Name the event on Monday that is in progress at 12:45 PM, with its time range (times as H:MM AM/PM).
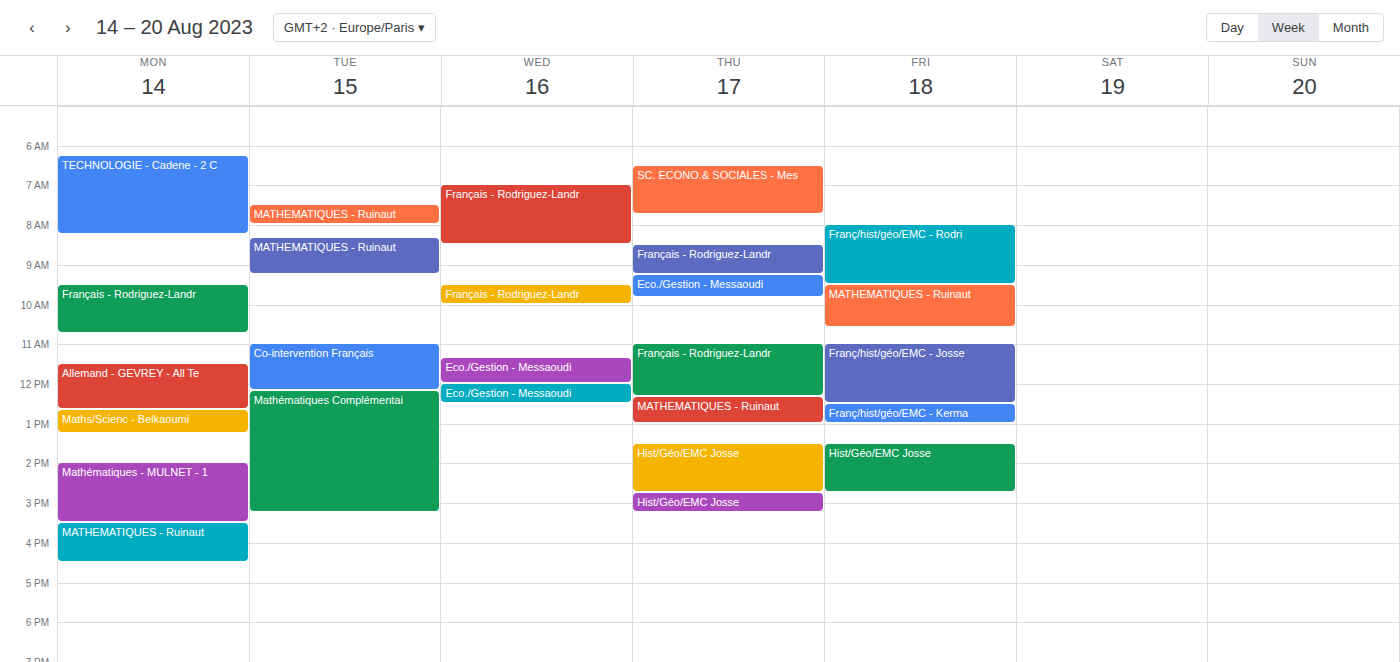
"Maths/Scienc - Belkaoumi", 12:40 PM to 1:15 PM